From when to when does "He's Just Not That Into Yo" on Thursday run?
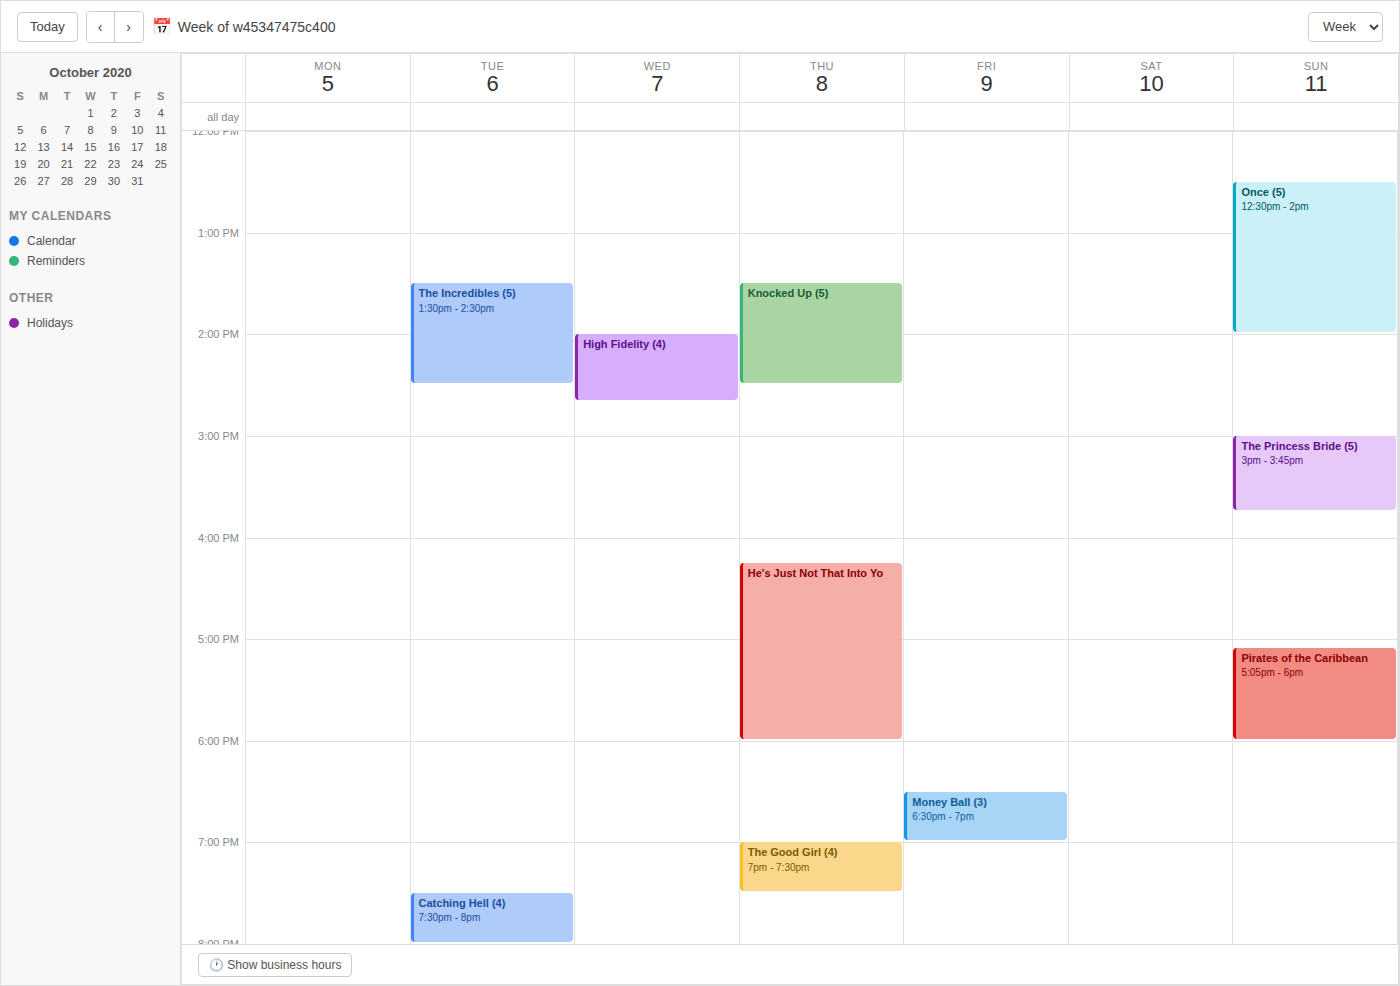
4:15 PM to 6:00 PM